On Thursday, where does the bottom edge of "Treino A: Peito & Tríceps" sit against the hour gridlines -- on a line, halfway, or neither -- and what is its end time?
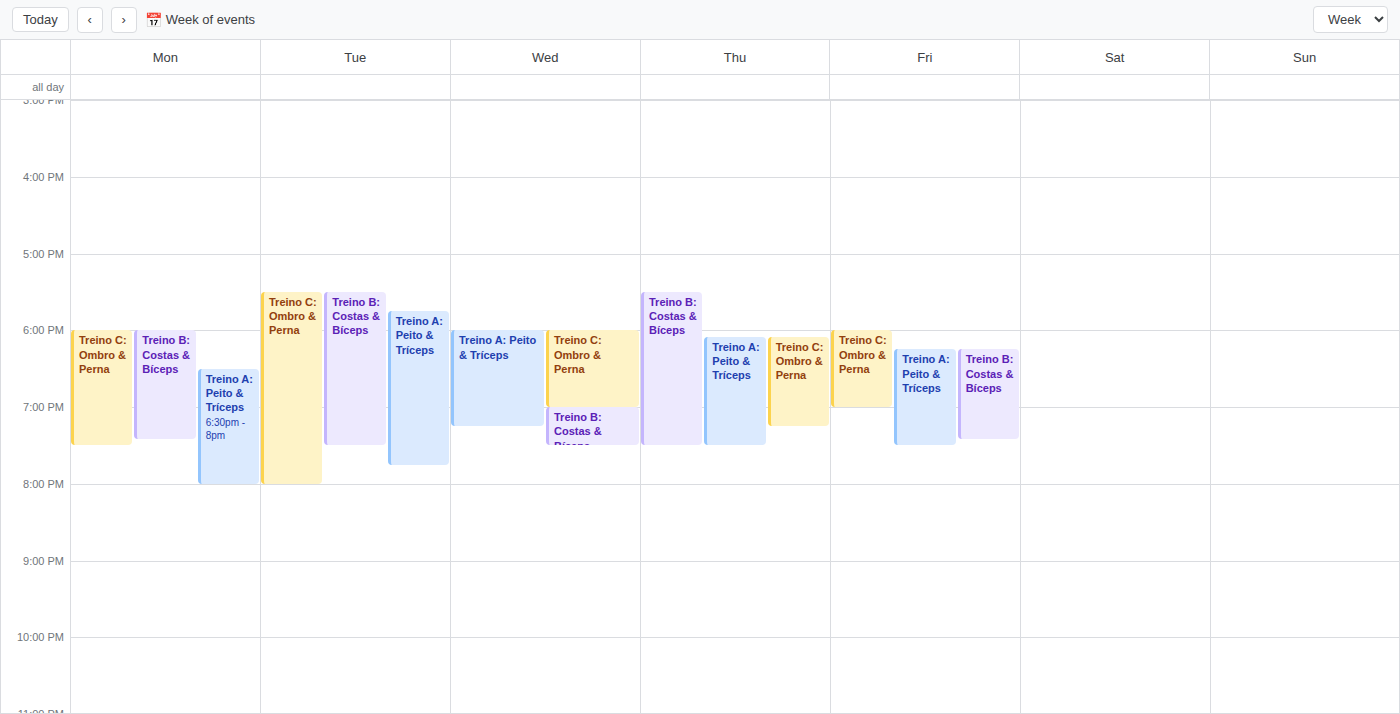
7:30 PM -- halfway between the 7 PM and 8 PM lines.